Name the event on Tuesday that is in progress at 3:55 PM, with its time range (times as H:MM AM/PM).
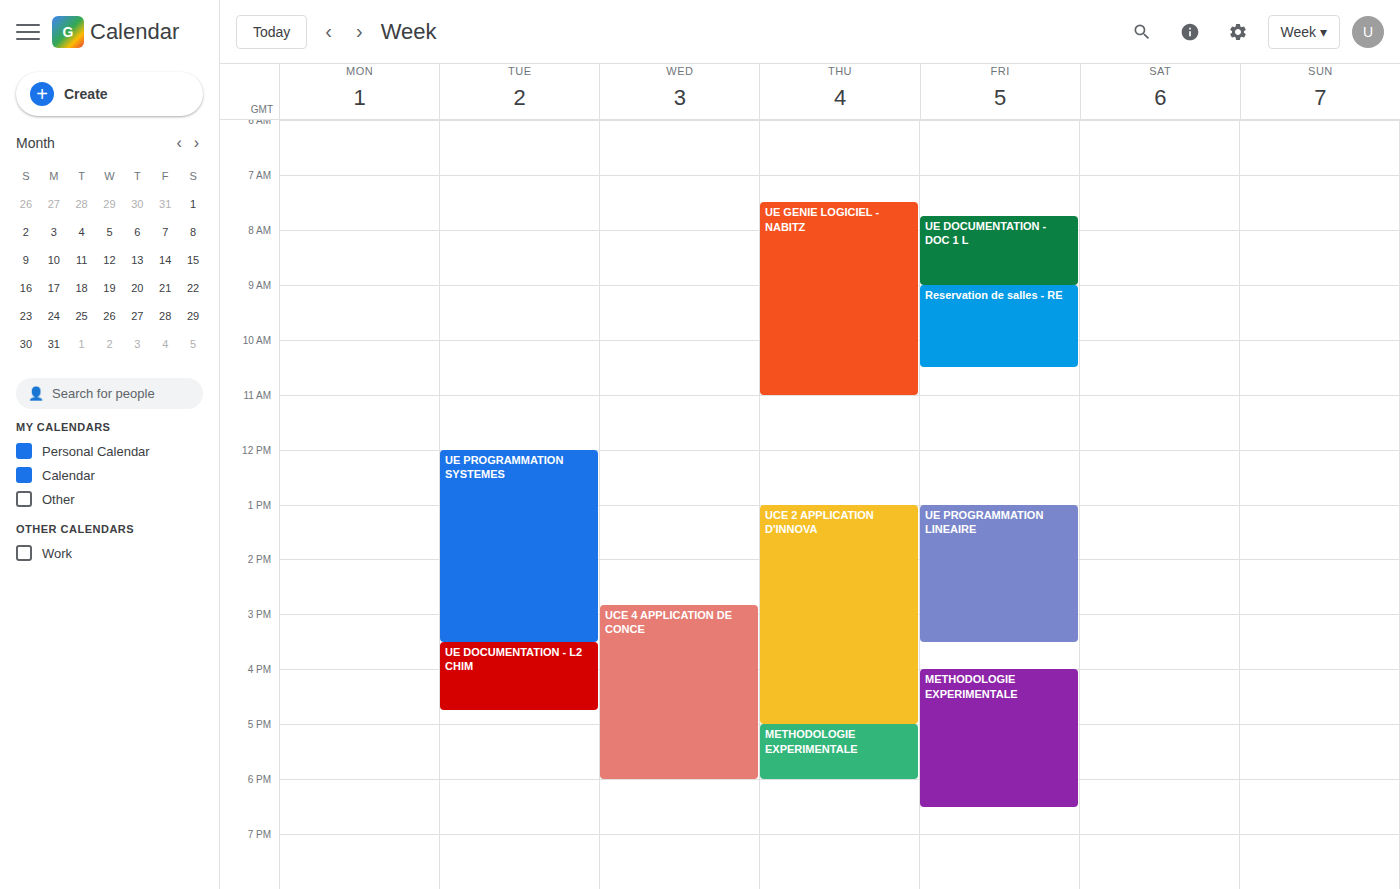
"UE DOCUMENTATION - L2 CHIM", 3:30 PM to 4:45 PM